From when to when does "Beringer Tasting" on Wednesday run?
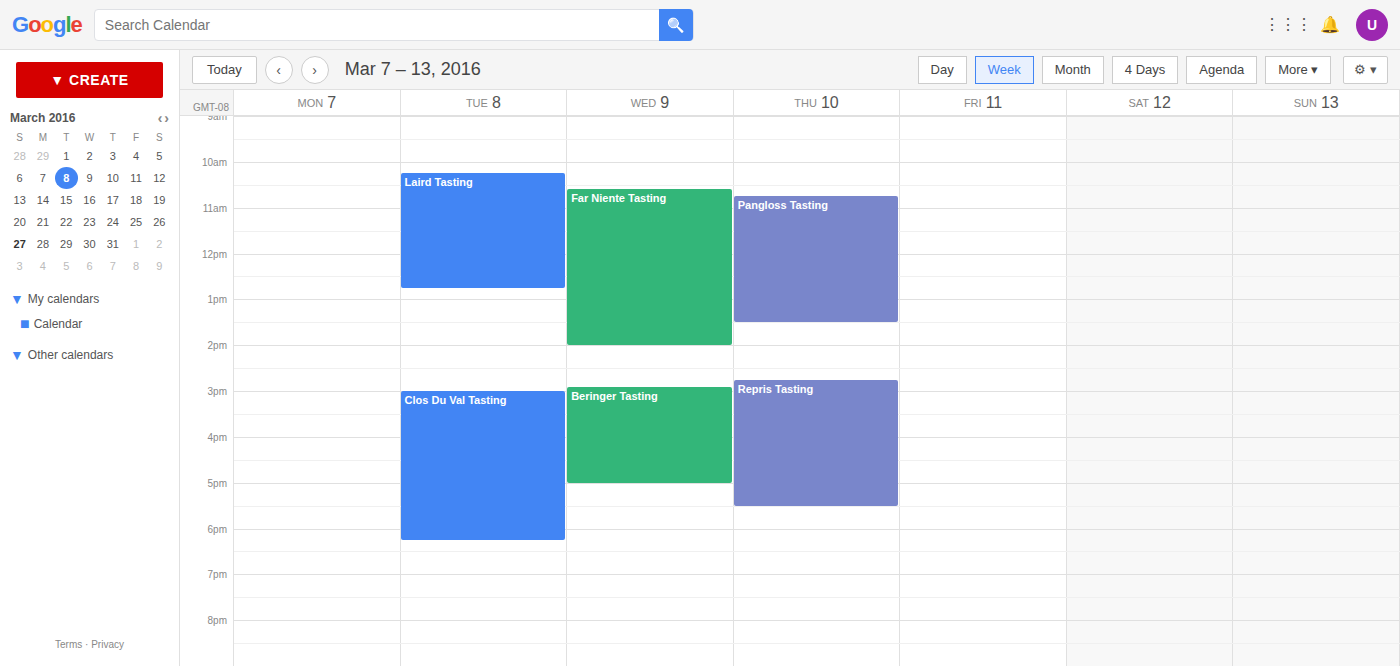
2:55 PM to 5:00 PM